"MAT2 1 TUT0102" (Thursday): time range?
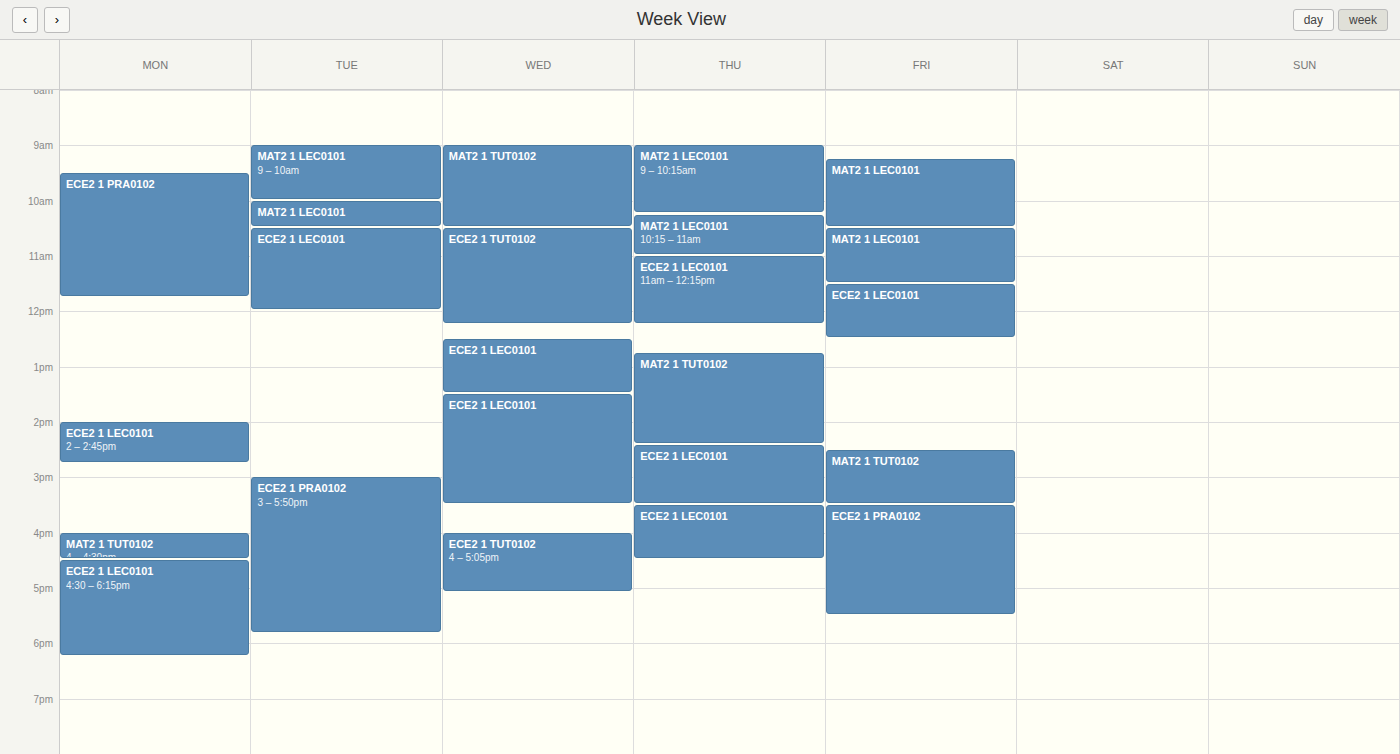
12:45 PM to 2:25 PM